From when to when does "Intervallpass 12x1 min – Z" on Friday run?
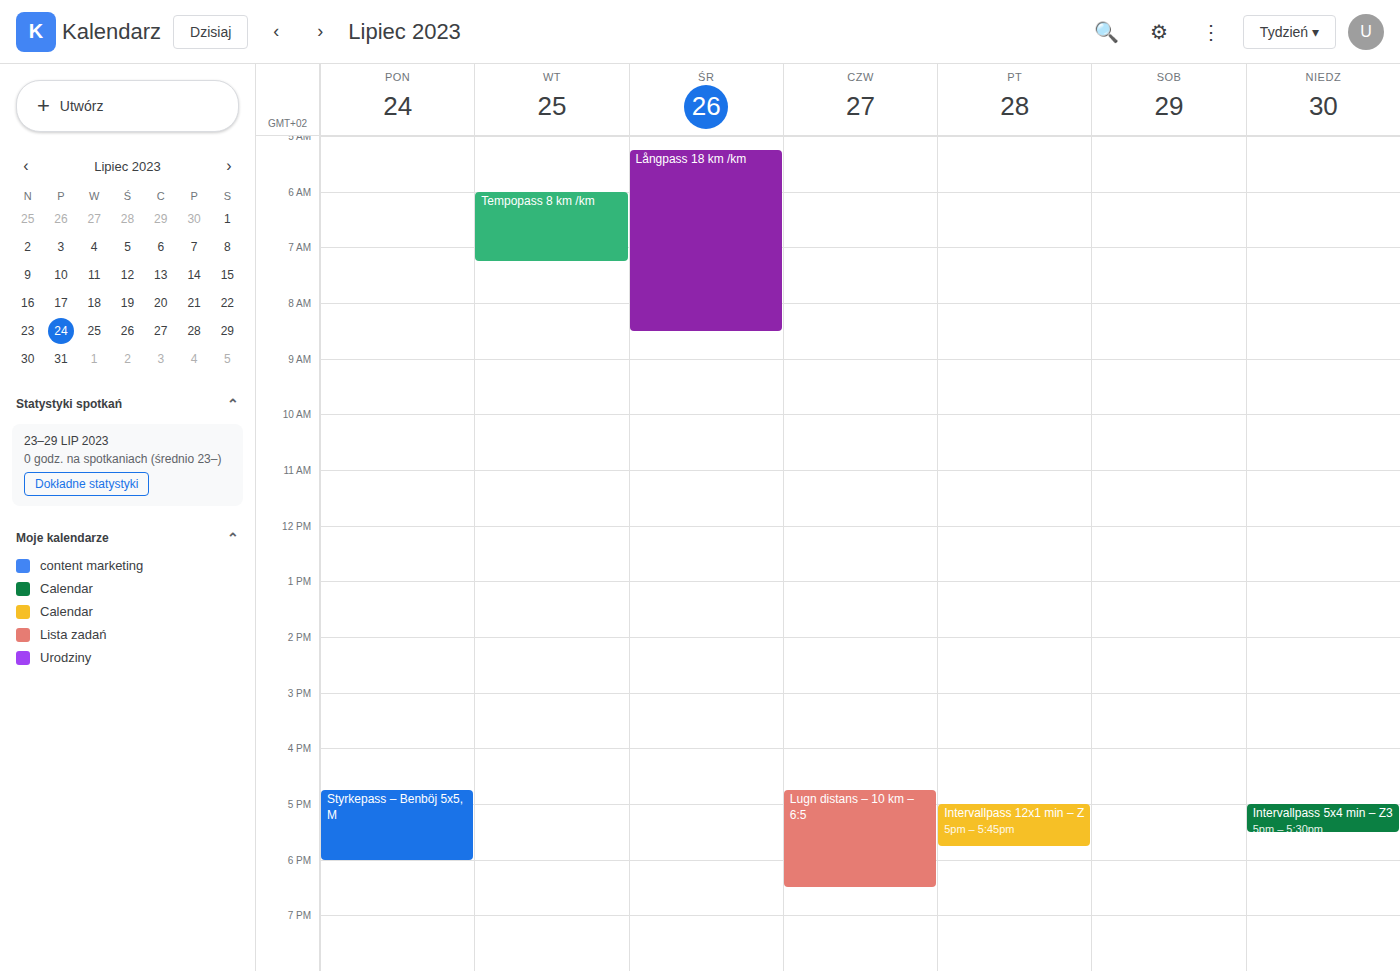
5:00 PM to 5:45 PM